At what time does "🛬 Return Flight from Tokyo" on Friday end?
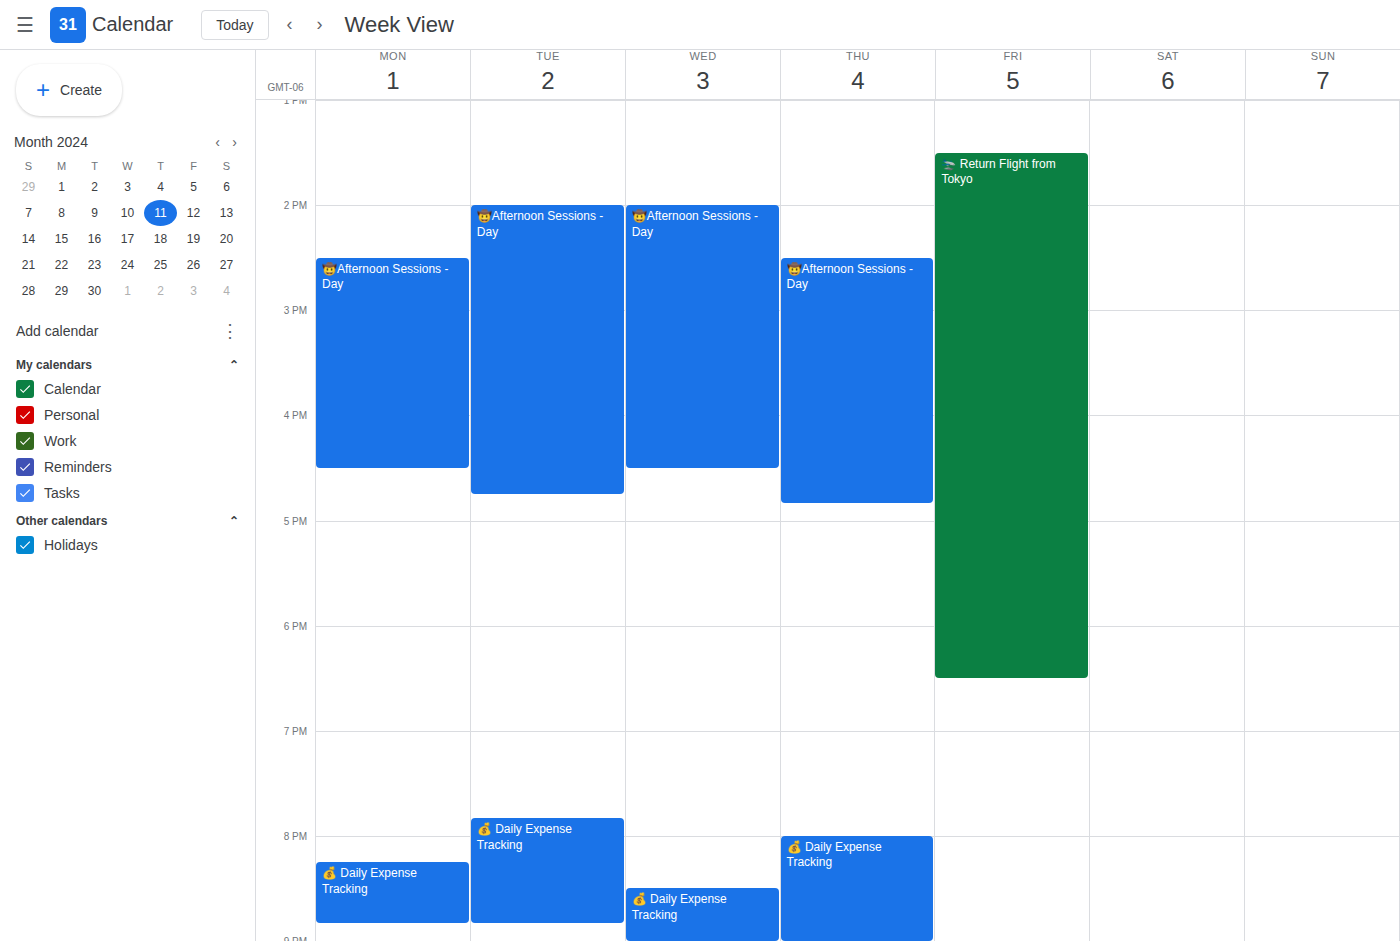
6:30 PM